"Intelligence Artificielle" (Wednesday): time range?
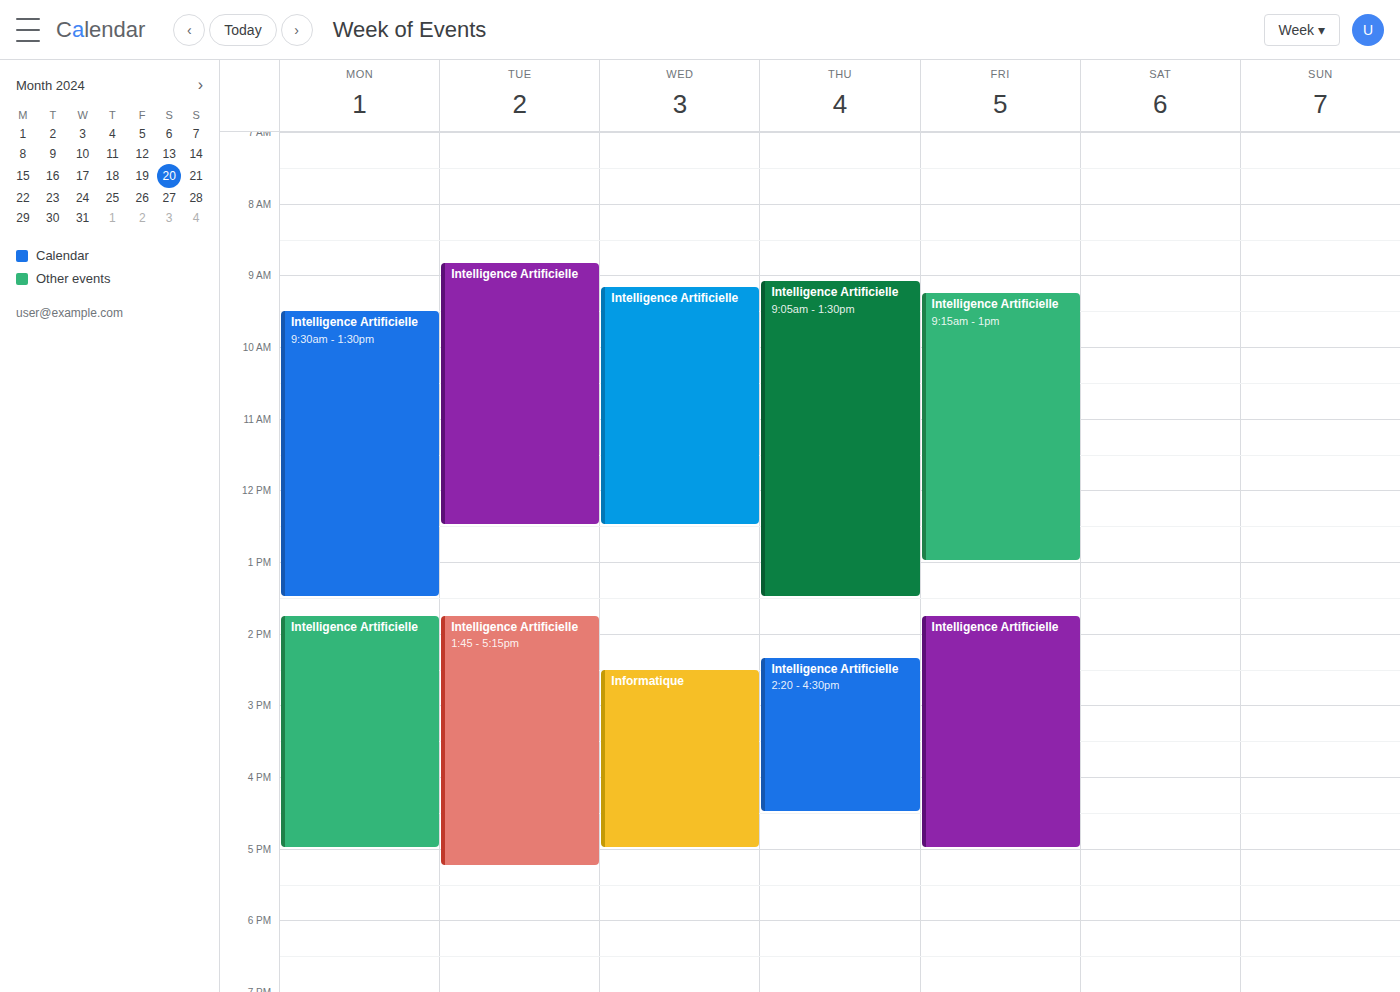
9:10 AM to 12:30 PM